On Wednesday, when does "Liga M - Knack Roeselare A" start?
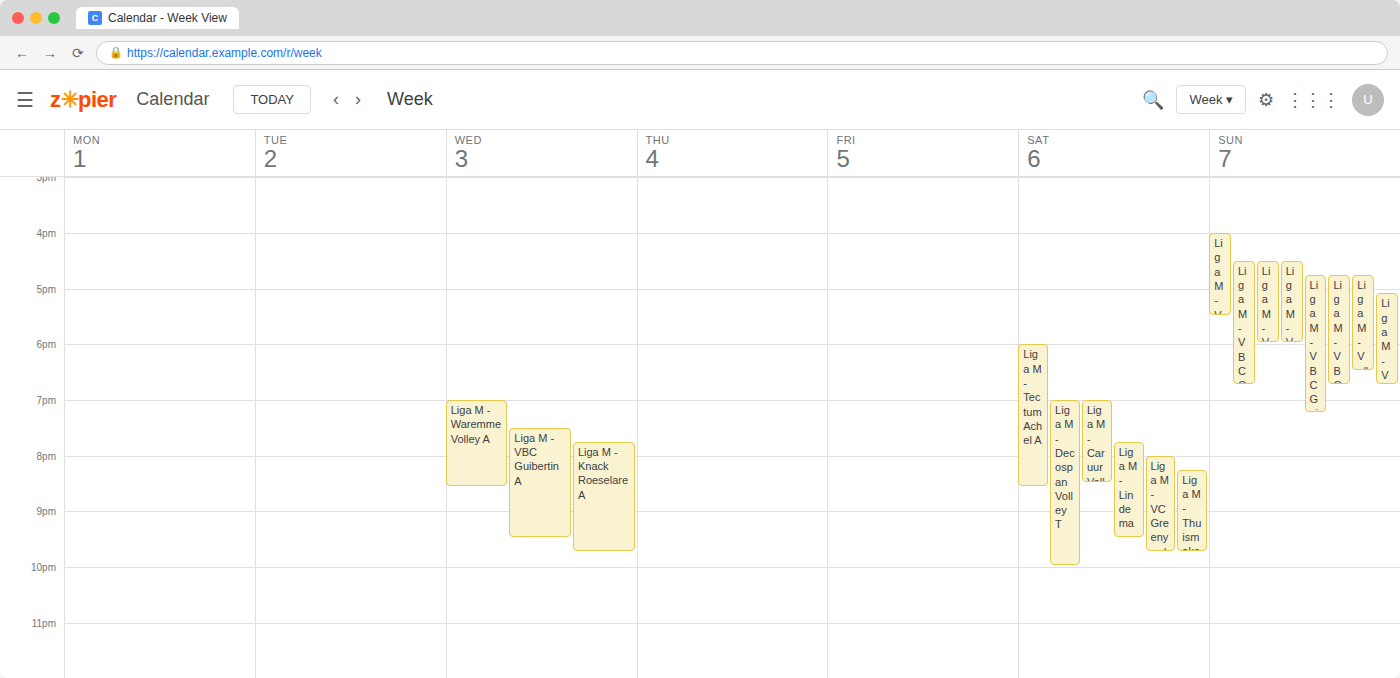
7:45 PM